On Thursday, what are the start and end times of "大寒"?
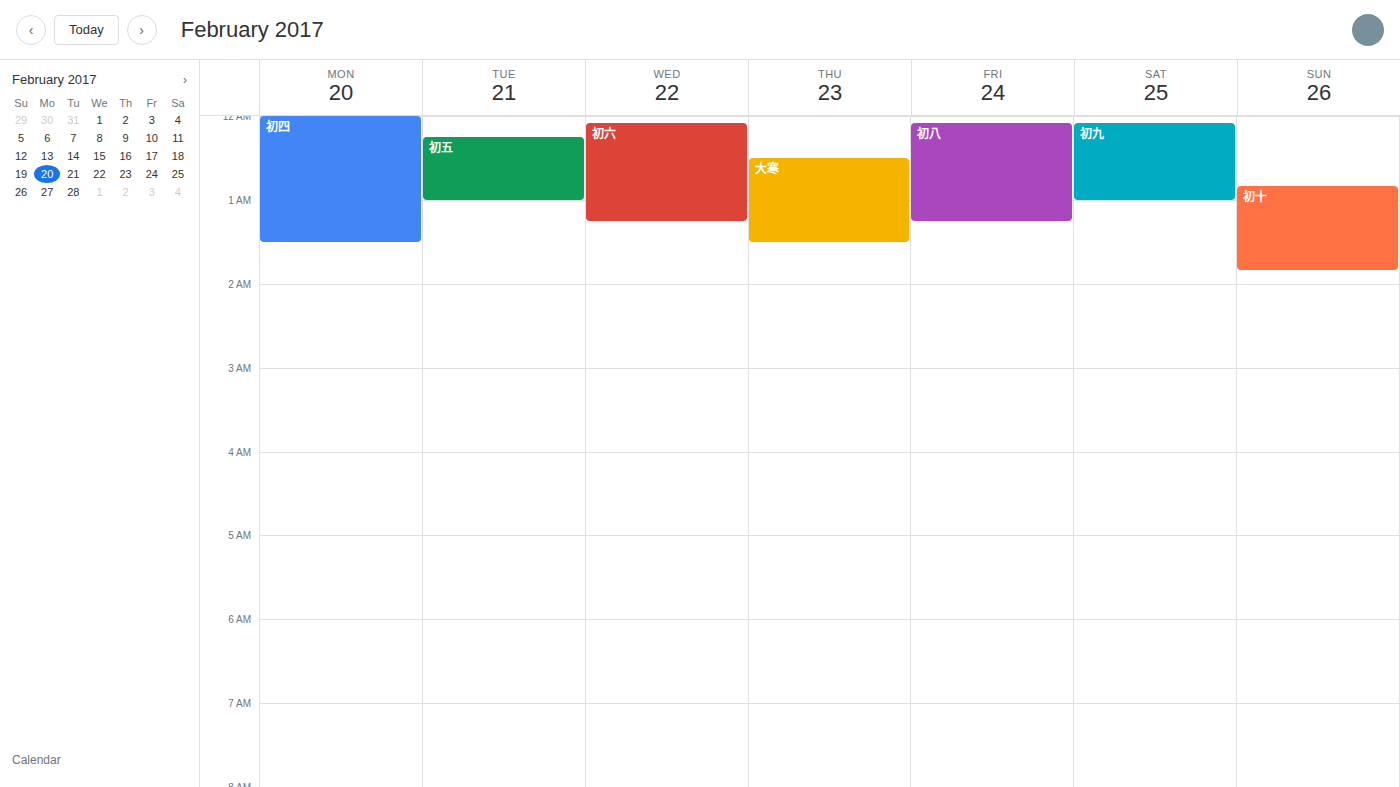
12:30 AM to 1:30 AM